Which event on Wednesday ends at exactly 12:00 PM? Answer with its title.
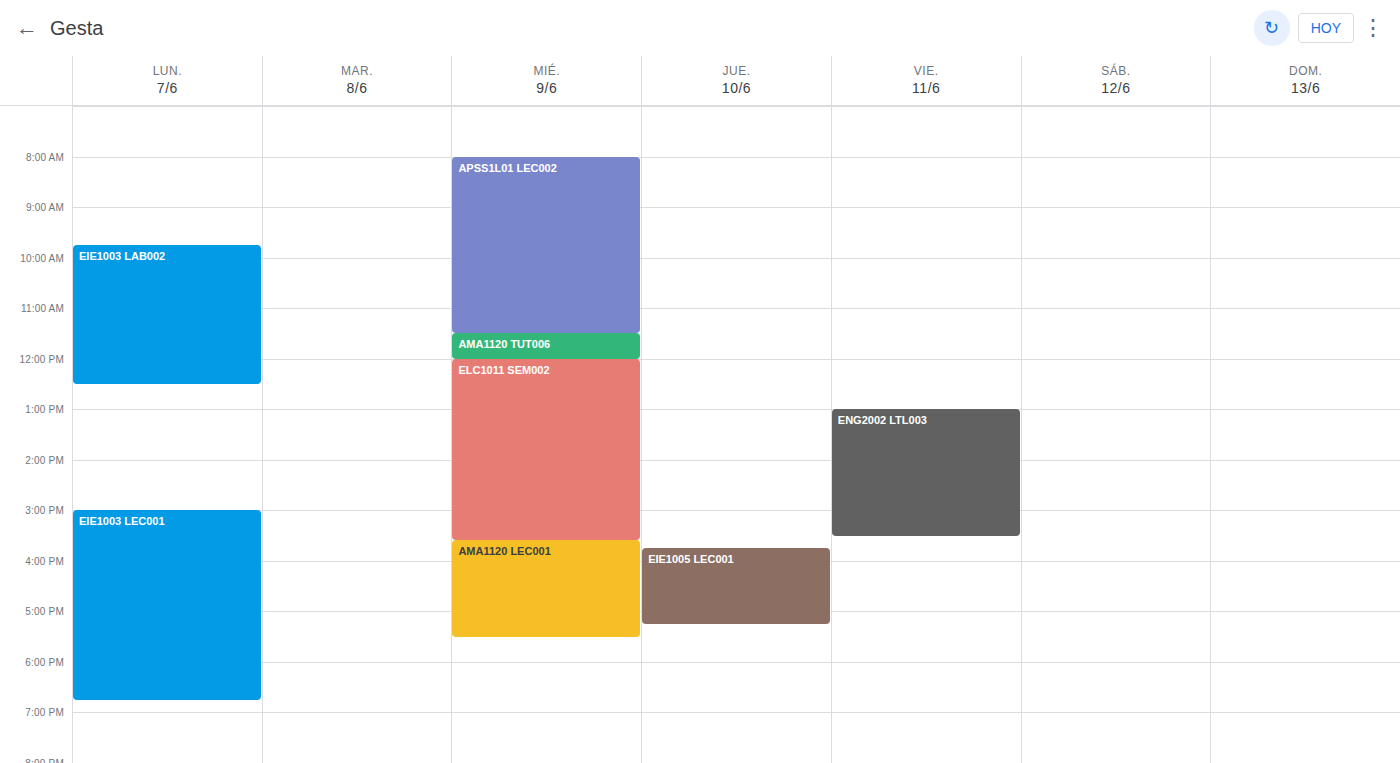
"AMA1120 TUT006"